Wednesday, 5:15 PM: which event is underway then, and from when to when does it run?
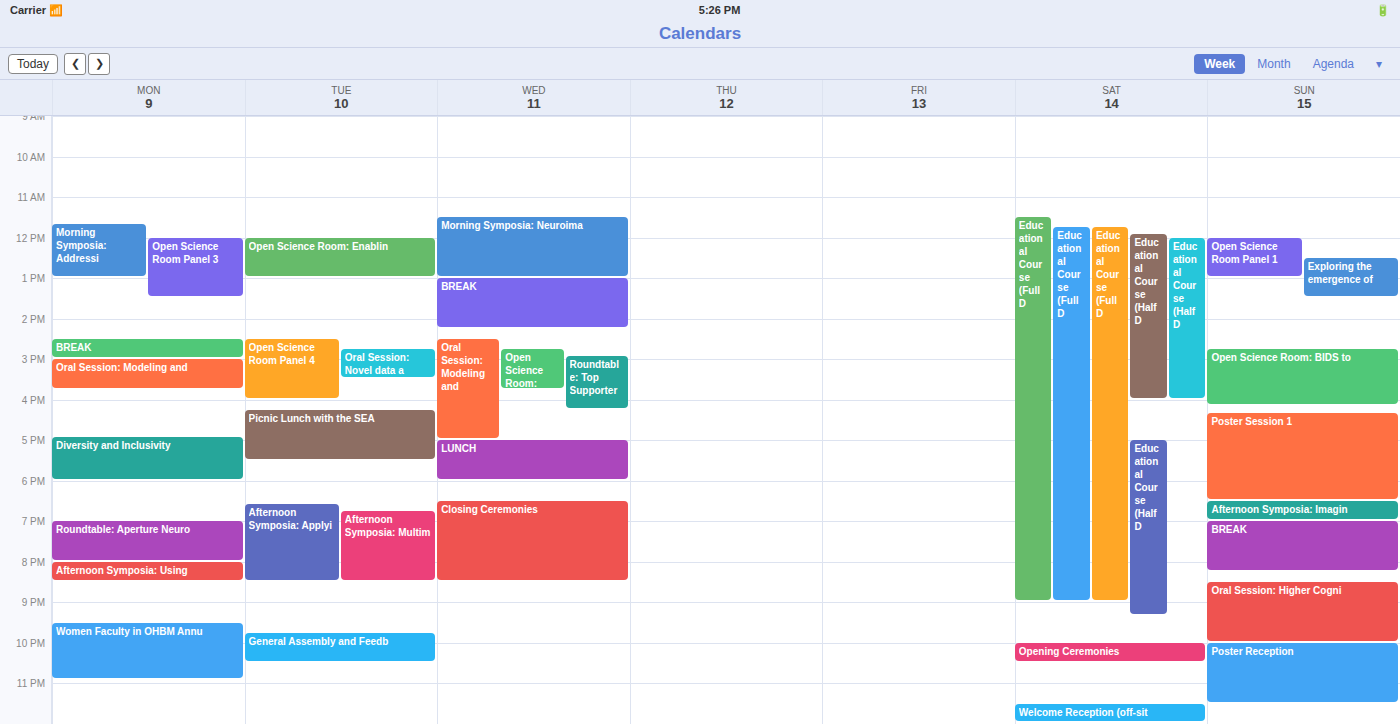
"LUNCH", 5:00 PM to 6:00 PM